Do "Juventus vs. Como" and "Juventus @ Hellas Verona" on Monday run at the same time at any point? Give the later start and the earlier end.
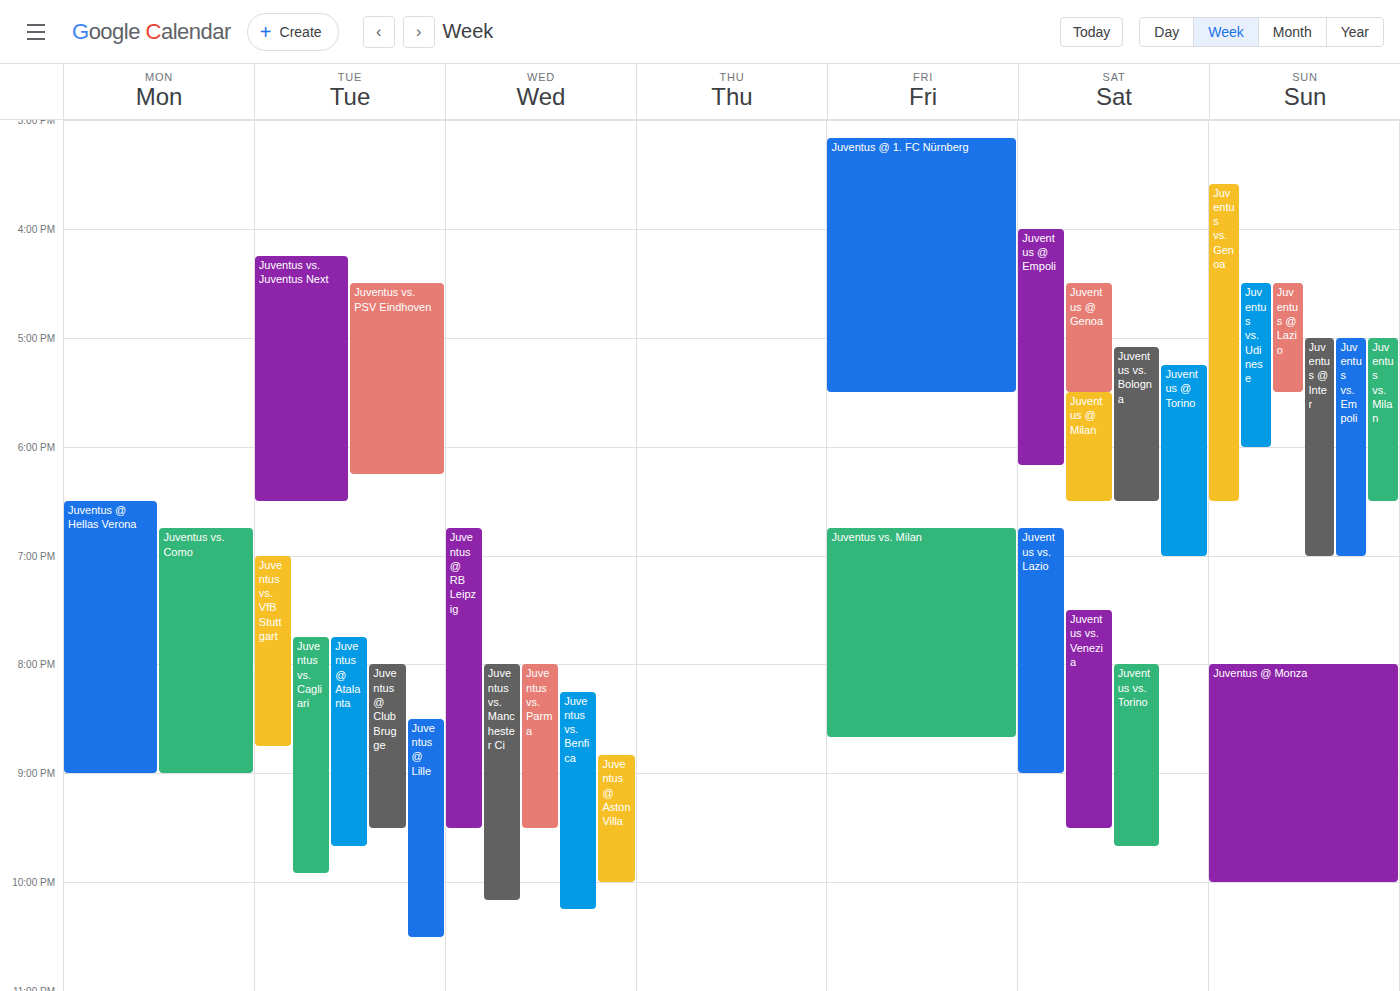
"Juventus vs. Como" starts at 6:45 PM, before "Juventus @ Hellas Verona" ends at 9:00 PM -- they overlap.